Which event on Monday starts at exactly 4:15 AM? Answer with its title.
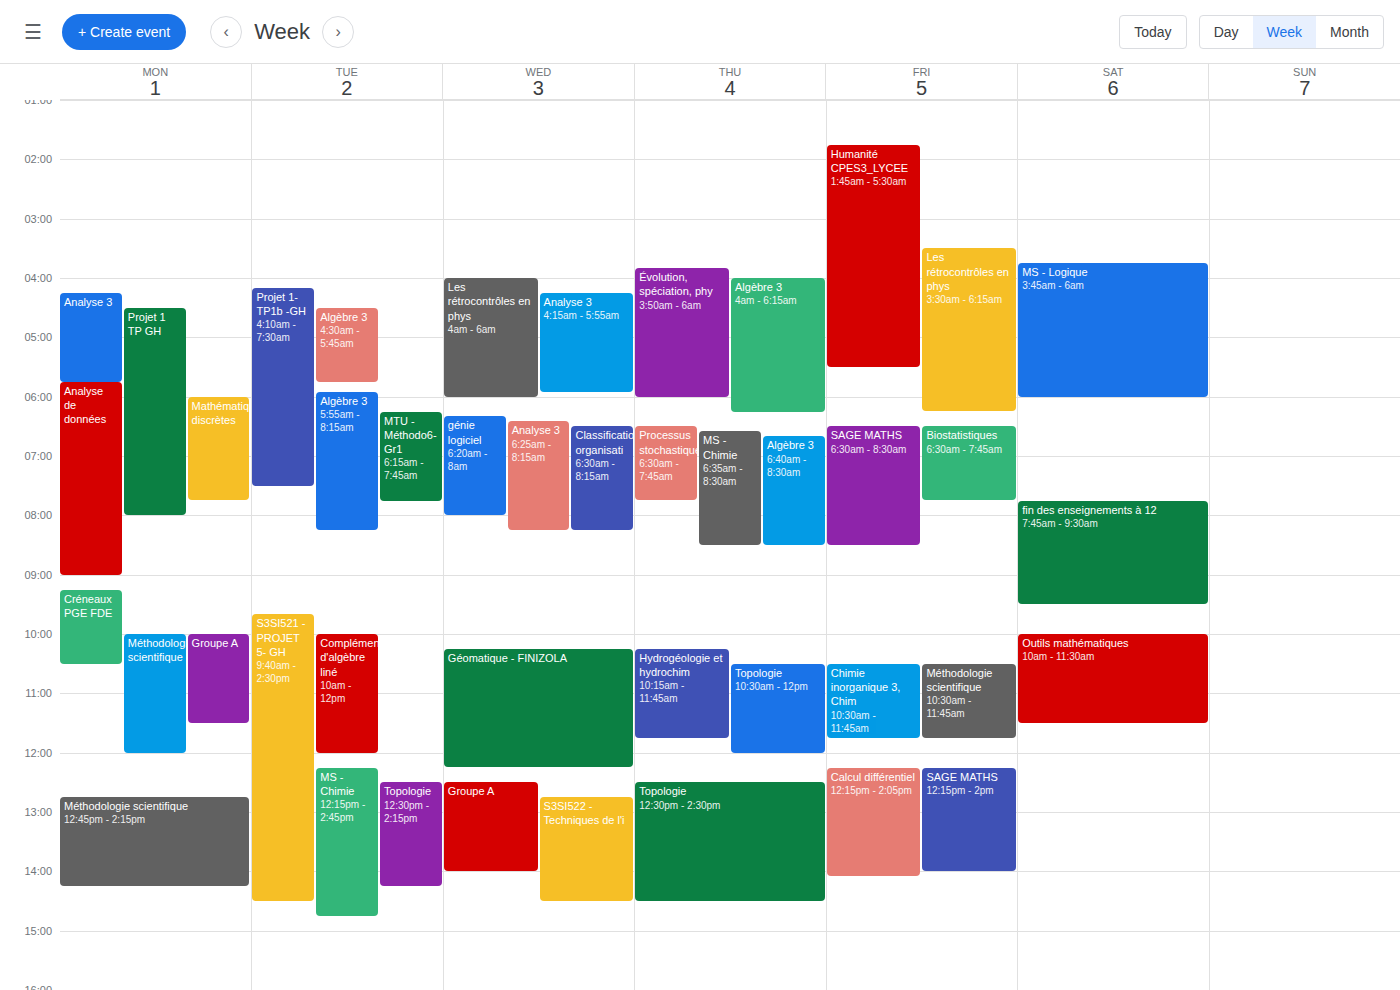
"Analyse 3"